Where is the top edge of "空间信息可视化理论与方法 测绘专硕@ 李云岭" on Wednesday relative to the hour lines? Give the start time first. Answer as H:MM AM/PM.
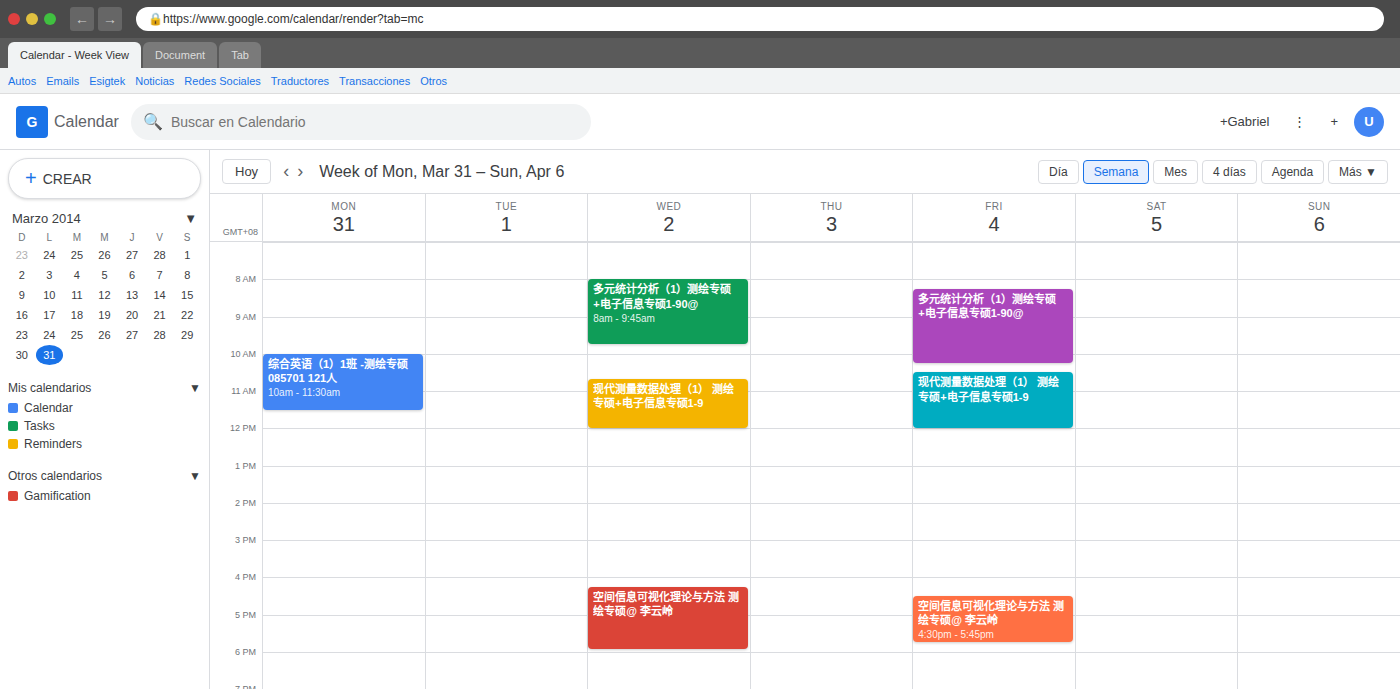
4:15 PM -- neither: a quarter of the way from the 4 PM line to the 5 PM line.